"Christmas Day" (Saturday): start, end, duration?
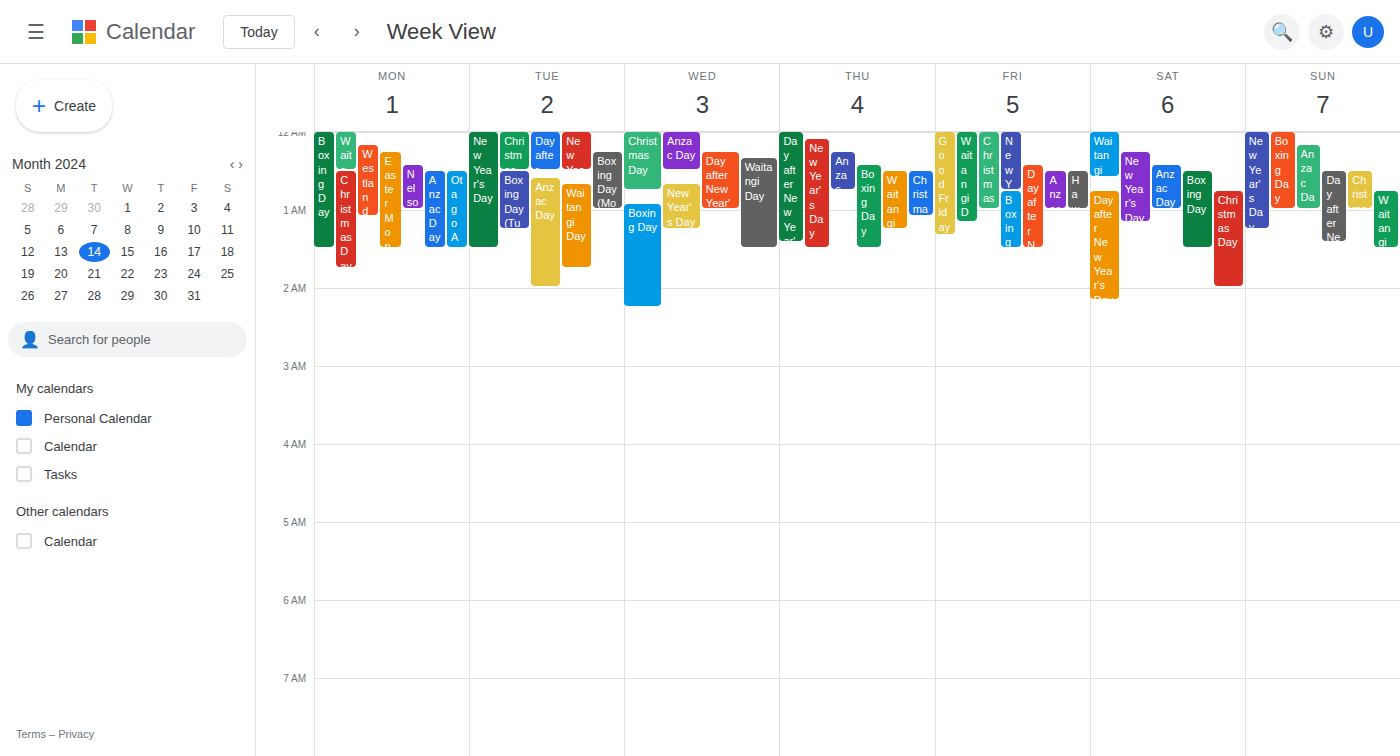
12:45 AM to 2:00 AM, 1 hour 15 minutes